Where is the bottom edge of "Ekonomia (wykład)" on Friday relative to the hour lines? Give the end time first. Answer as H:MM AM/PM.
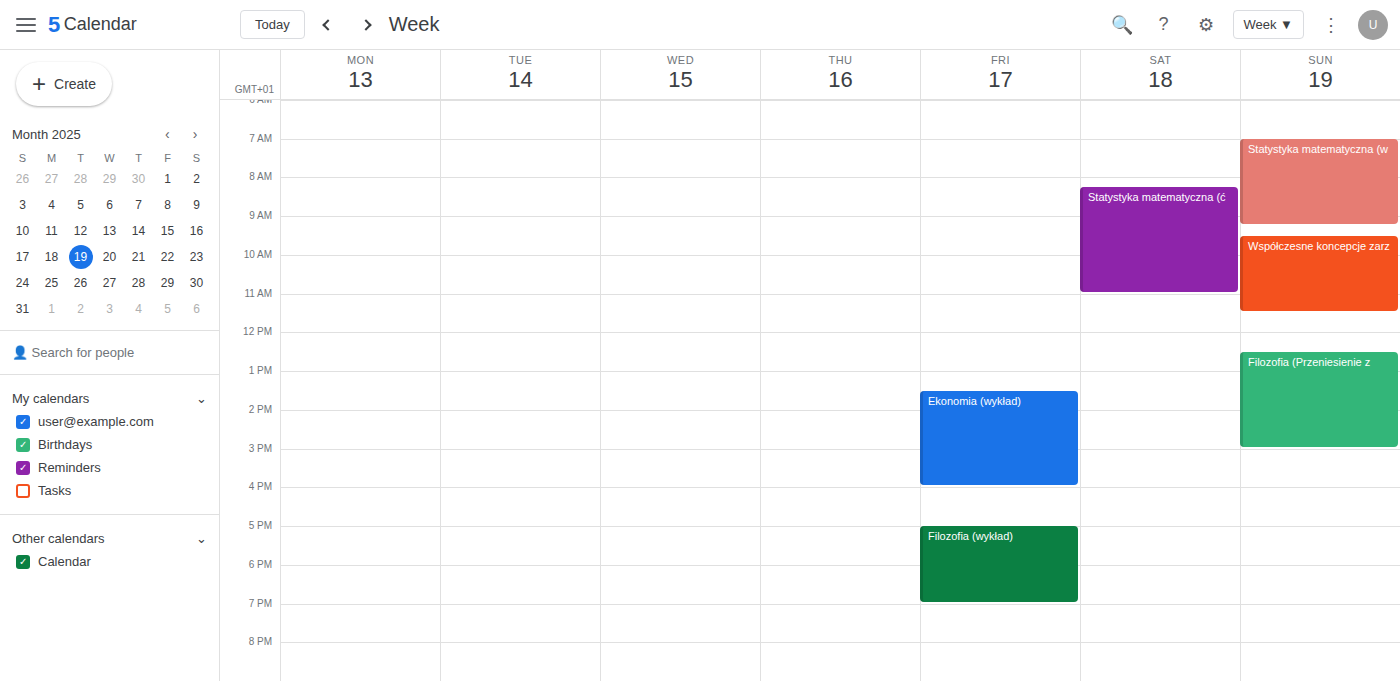
4:00 PM -- exactly on the 4 PM line.